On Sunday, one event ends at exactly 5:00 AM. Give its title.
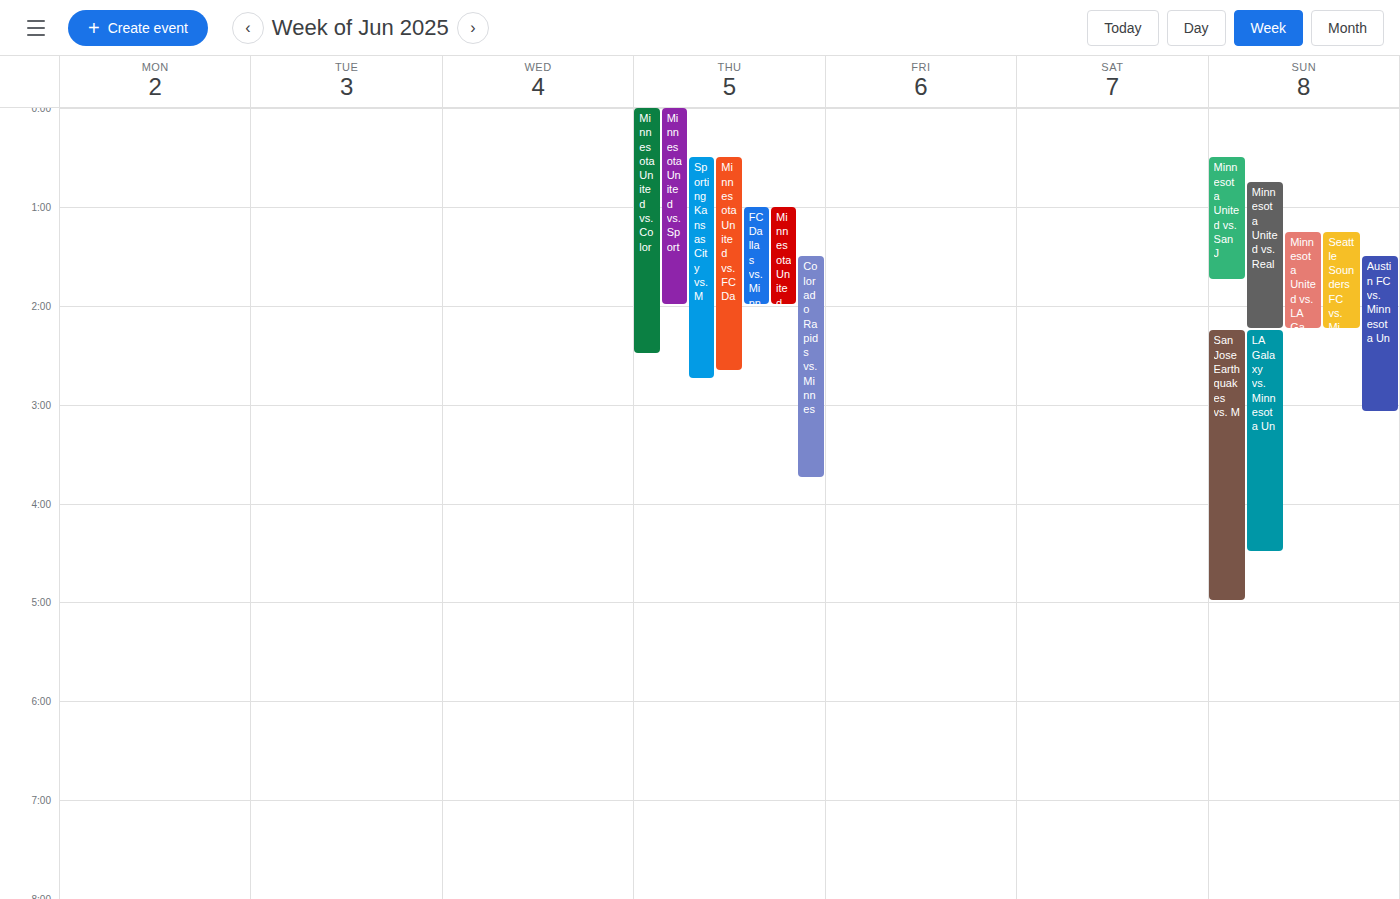
"San Jose Earthquakes vs. M"